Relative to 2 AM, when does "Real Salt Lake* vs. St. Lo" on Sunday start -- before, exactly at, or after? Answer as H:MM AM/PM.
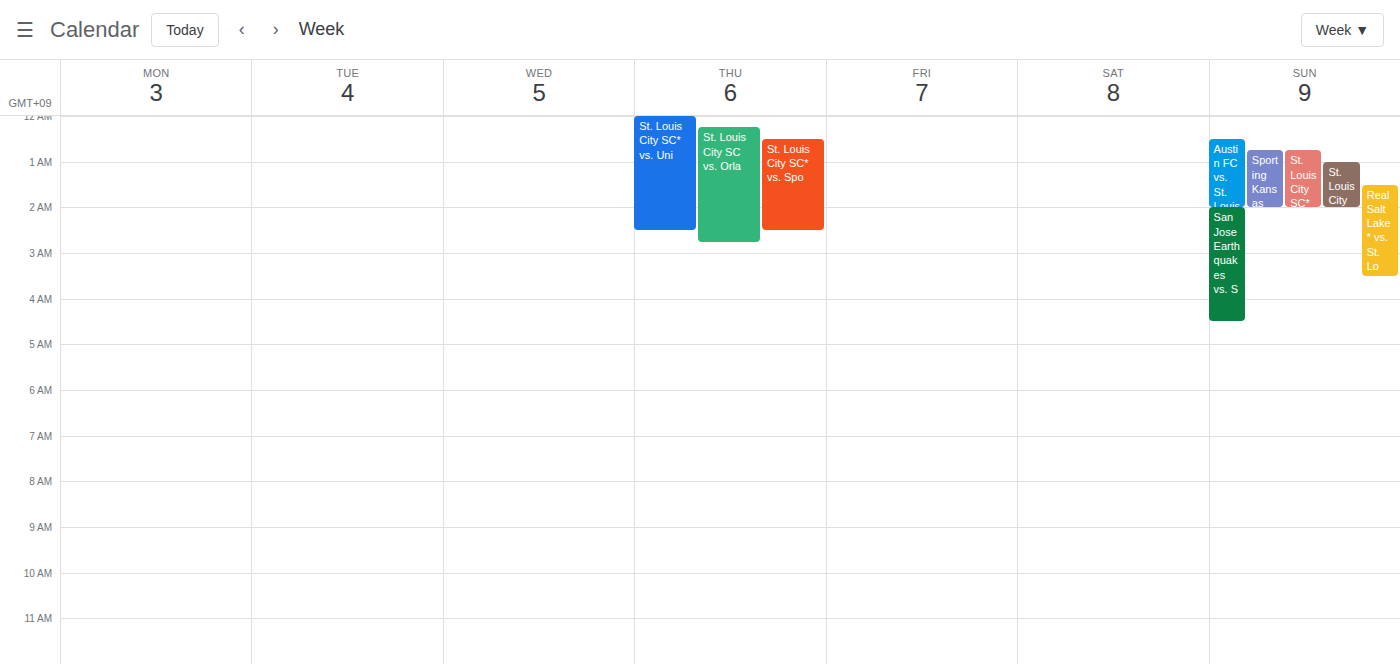
1:30 AM -- before 2 AM, 30 minutes above the 2 AM line.